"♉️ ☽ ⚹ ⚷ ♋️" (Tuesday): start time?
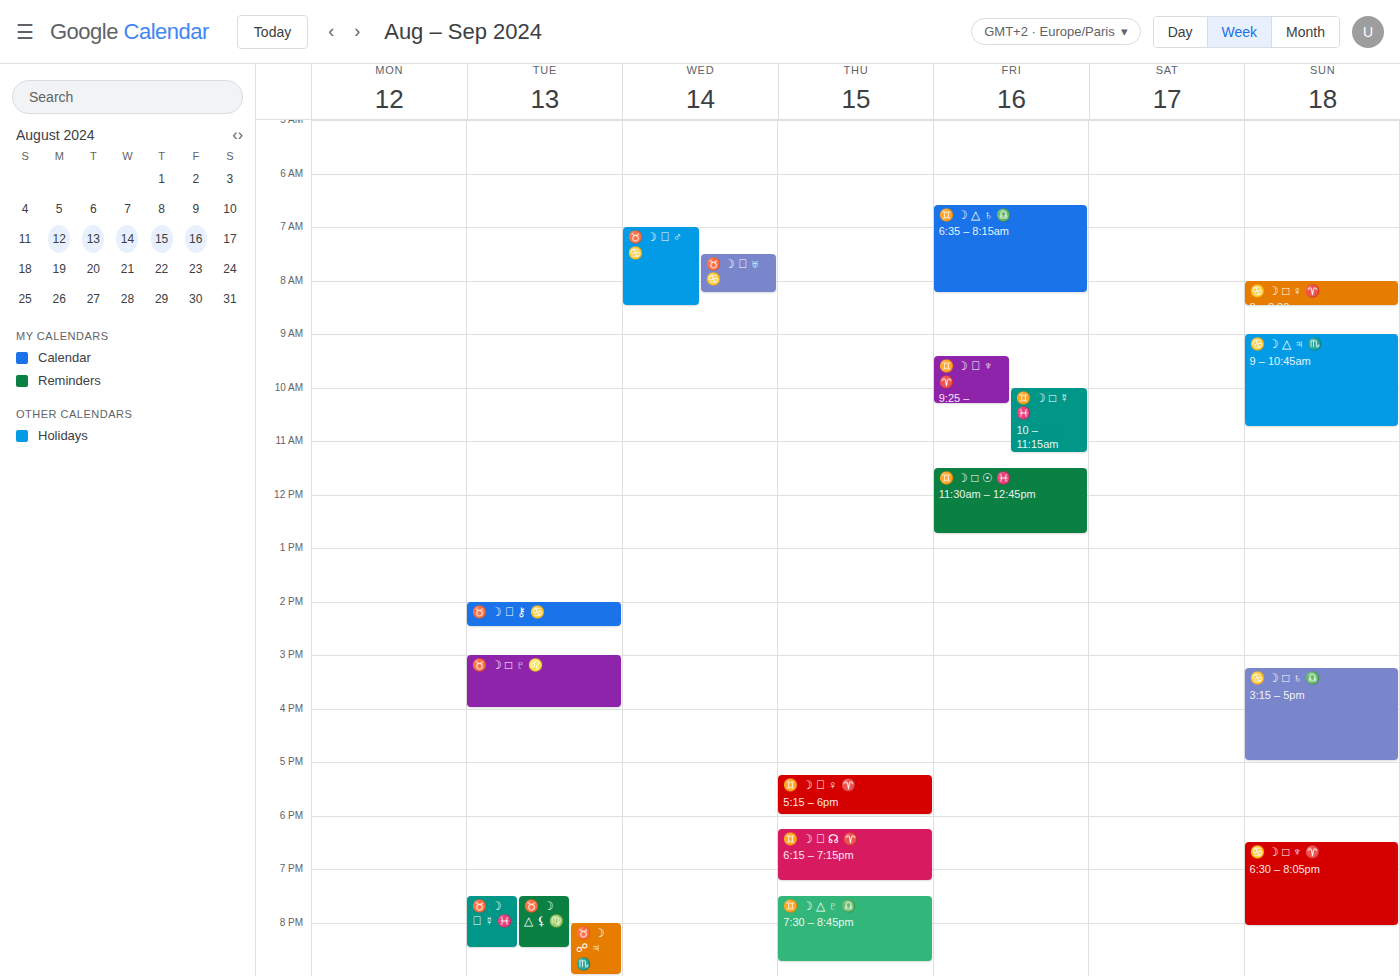
14:00